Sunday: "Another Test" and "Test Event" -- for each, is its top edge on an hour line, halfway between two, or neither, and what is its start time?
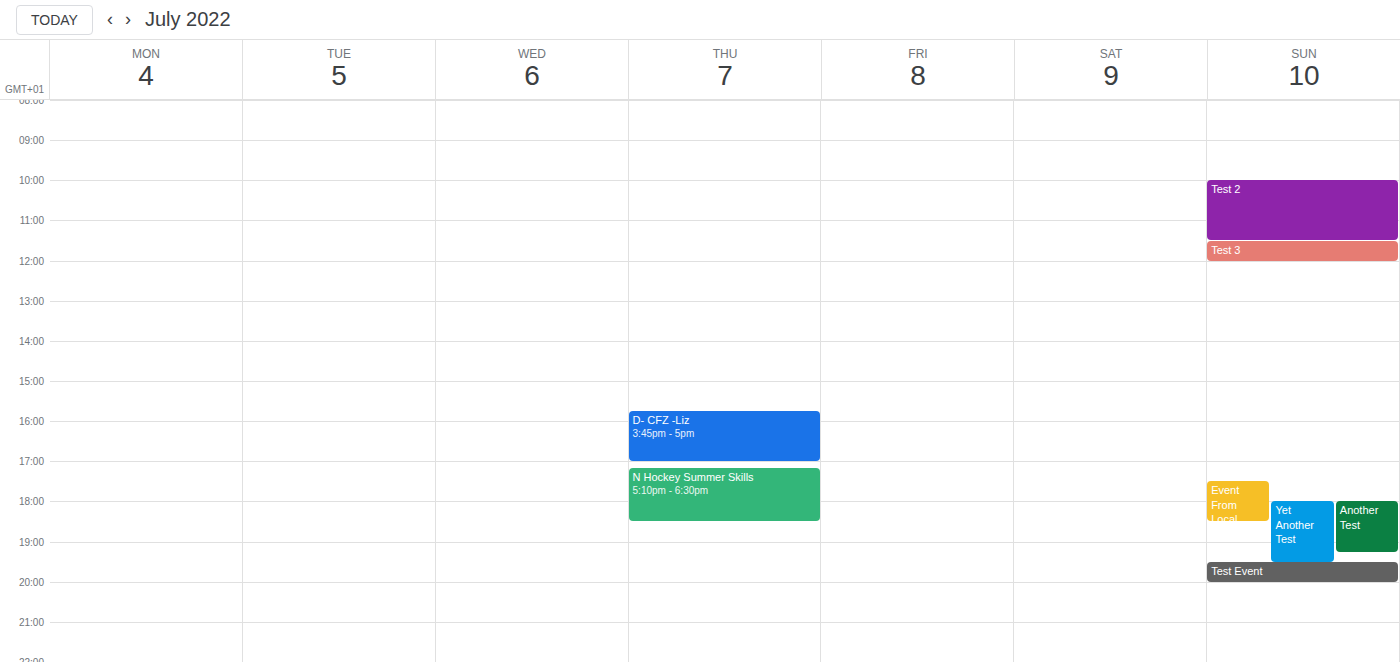
"Another Test": 6:00 PM, exactly on the 6 PM line. "Test Event": 7:30 PM, halfway between the 7 PM and 8 PM lines.